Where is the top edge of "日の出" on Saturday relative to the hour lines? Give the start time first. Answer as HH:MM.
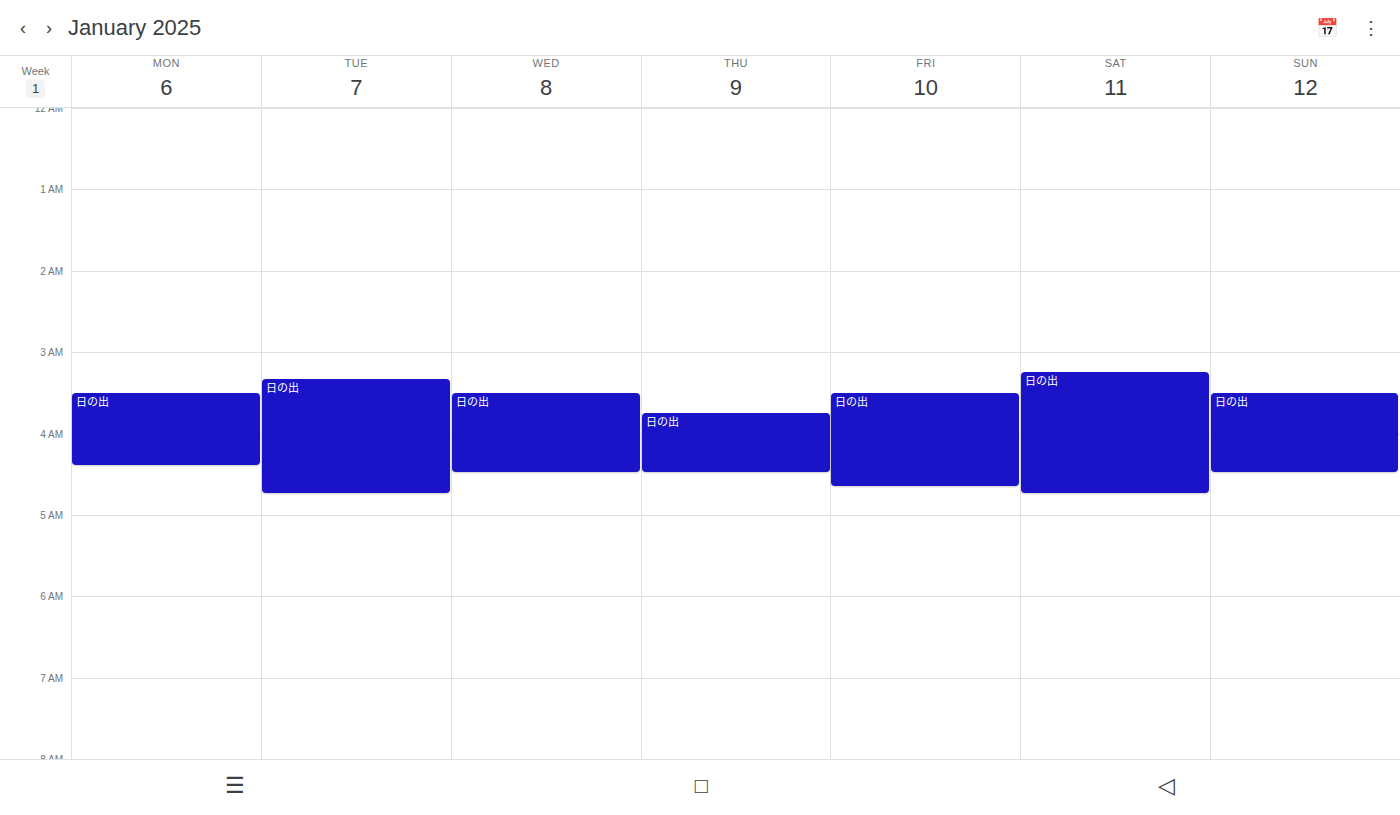
03:15 -- neither: a quarter of the way from the 03:00 line to the 04:00 line.